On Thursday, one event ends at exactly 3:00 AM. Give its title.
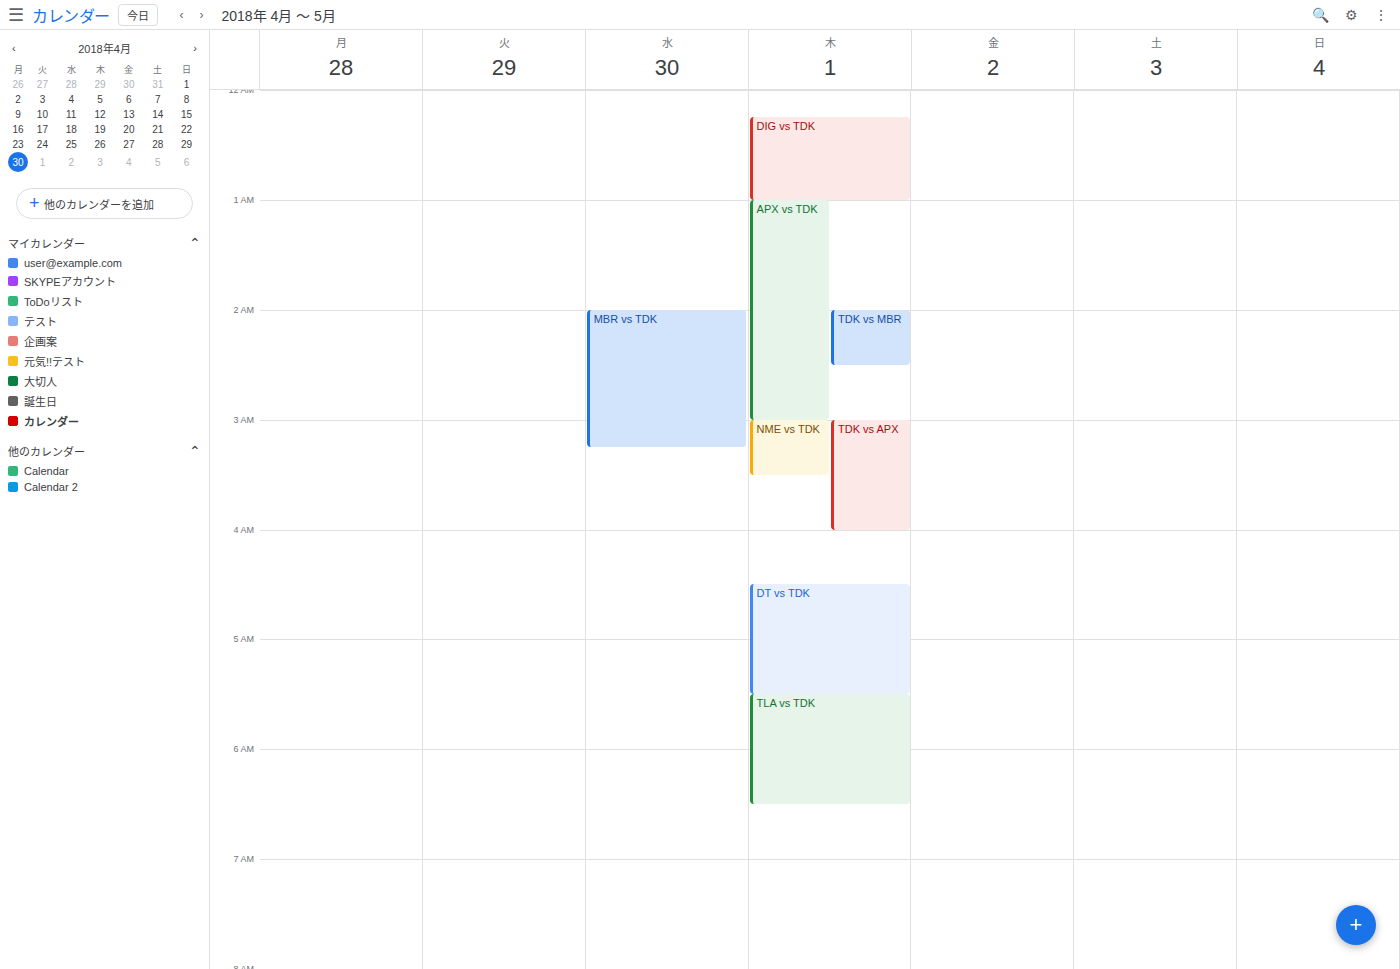
"APX vs TDK"